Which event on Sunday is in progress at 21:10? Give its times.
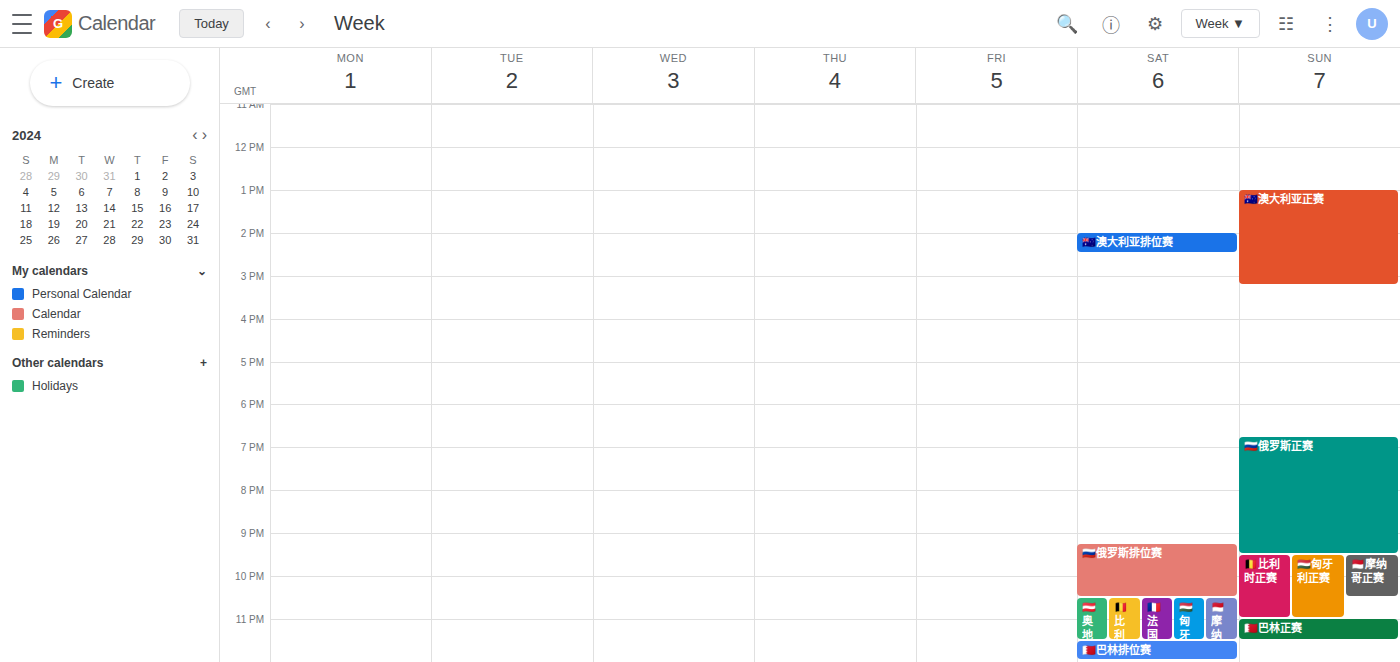
"🇷🇺俄罗斯正赛", 18:45 to 21:30